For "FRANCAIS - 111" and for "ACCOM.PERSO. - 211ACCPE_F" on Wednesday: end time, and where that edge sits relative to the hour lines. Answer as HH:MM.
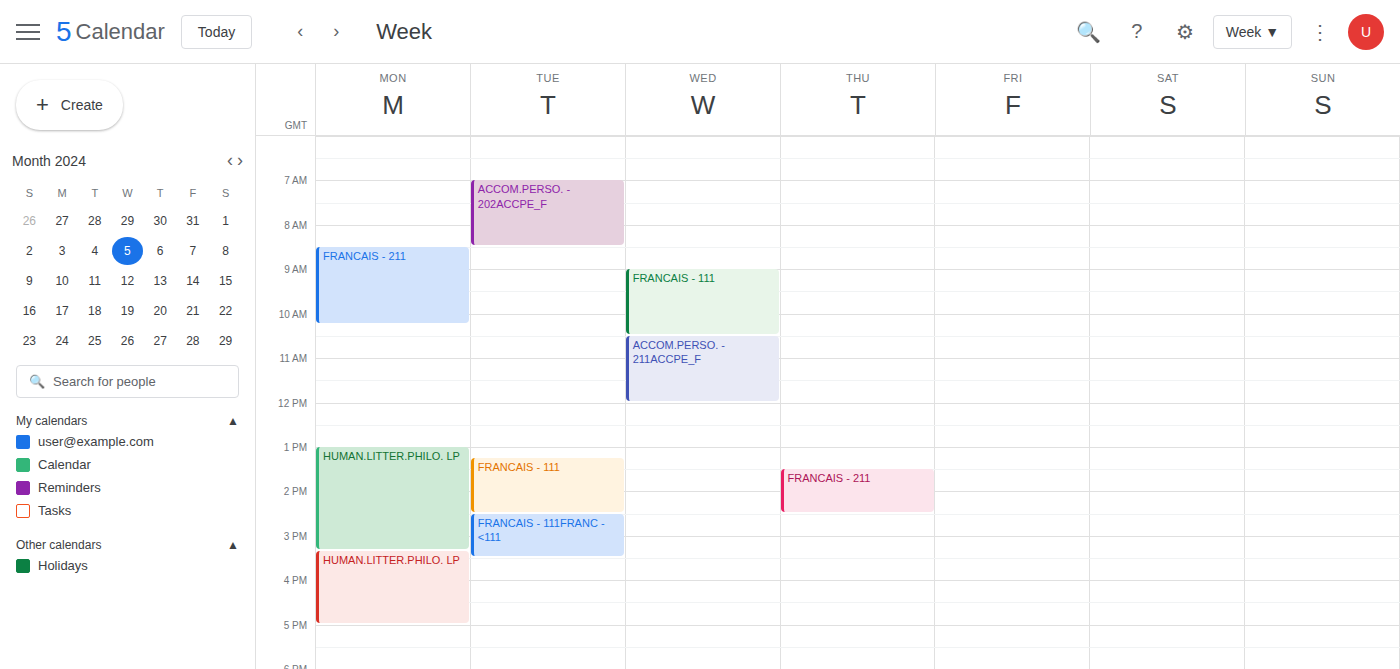
"FRANCAIS - 111": 10:30, halfway between the 10:00 and 11:00 lines. "ACCOM.PERSO. - 211ACCPE_F": 12:00, exactly on the 12:00 line.